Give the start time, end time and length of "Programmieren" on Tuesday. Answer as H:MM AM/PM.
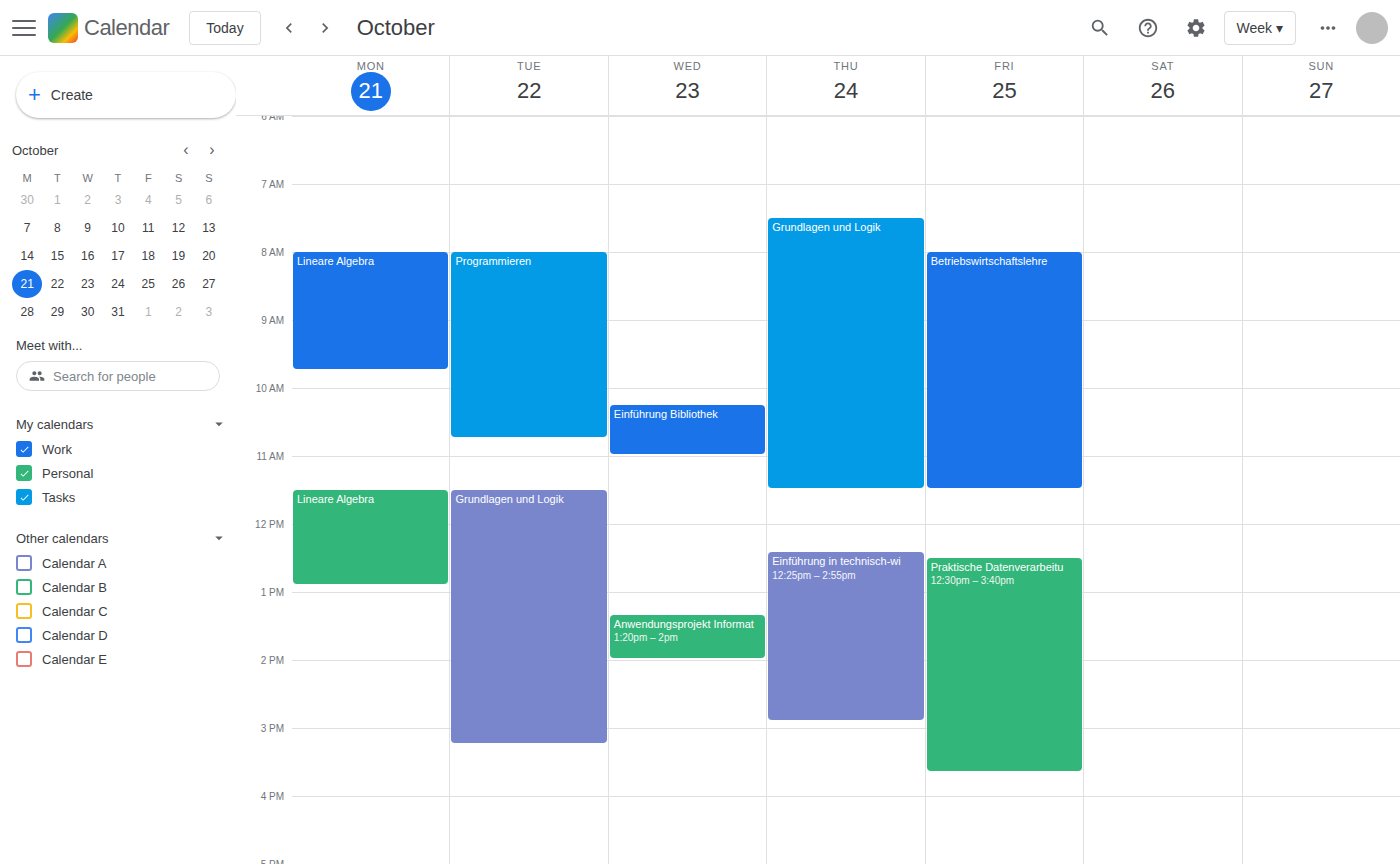
8:00 AM to 10:45 AM, 2 hours 45 minutes